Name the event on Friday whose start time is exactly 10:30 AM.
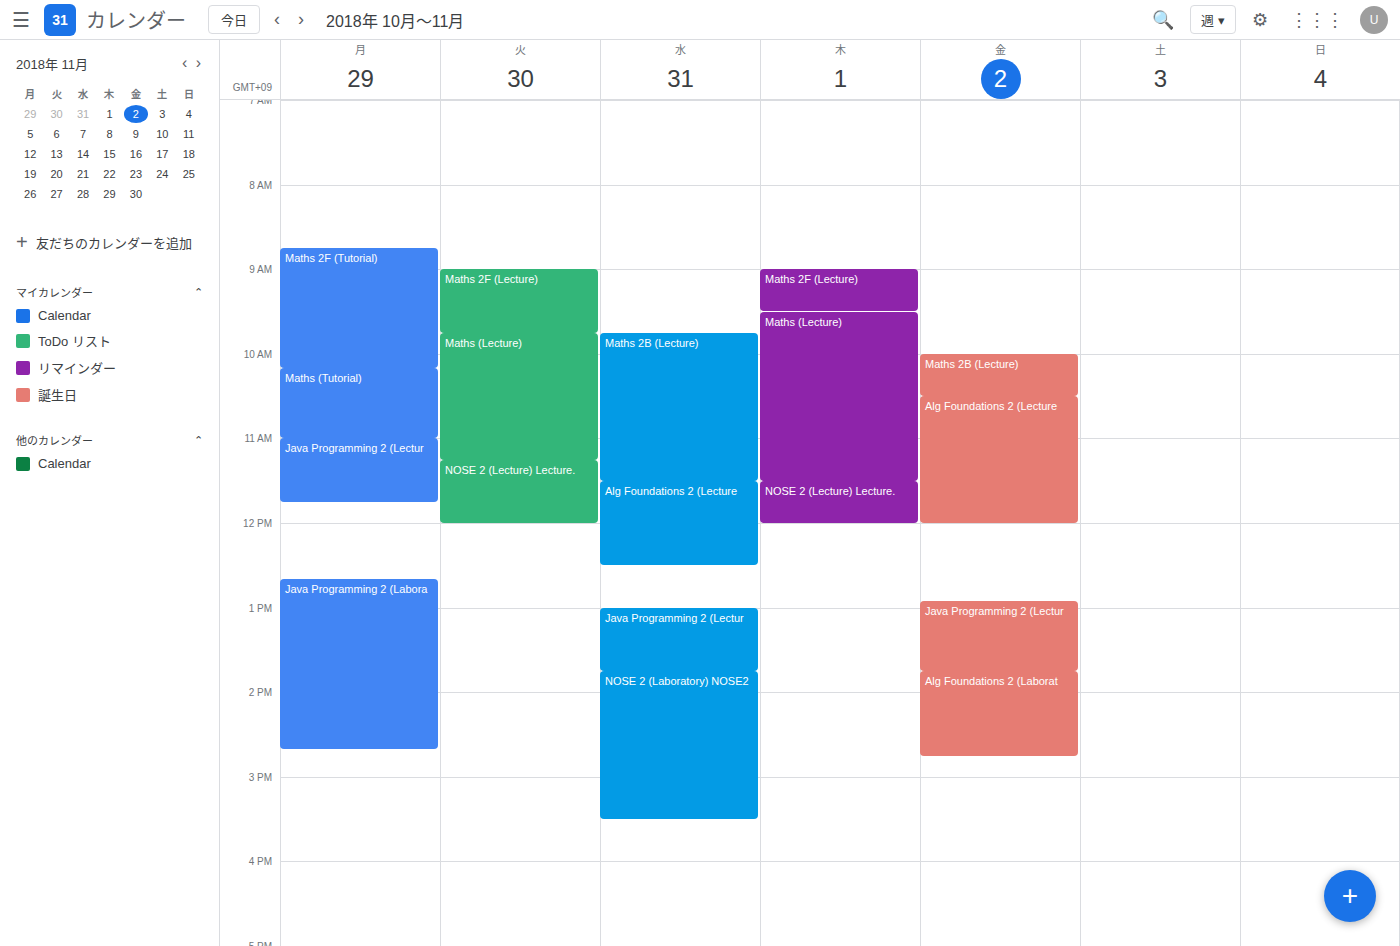
"Alg Foundations 2 (Lecture"